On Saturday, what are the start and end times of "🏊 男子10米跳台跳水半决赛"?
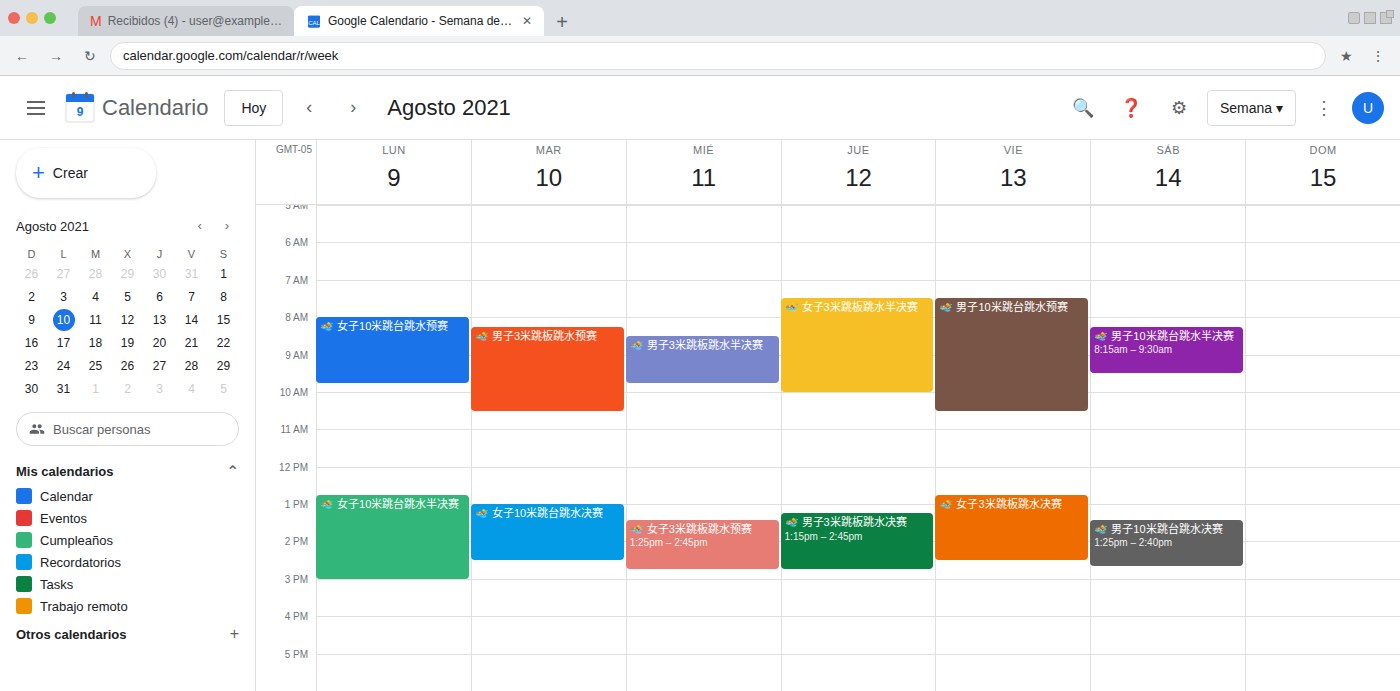
08:15 to 09:30